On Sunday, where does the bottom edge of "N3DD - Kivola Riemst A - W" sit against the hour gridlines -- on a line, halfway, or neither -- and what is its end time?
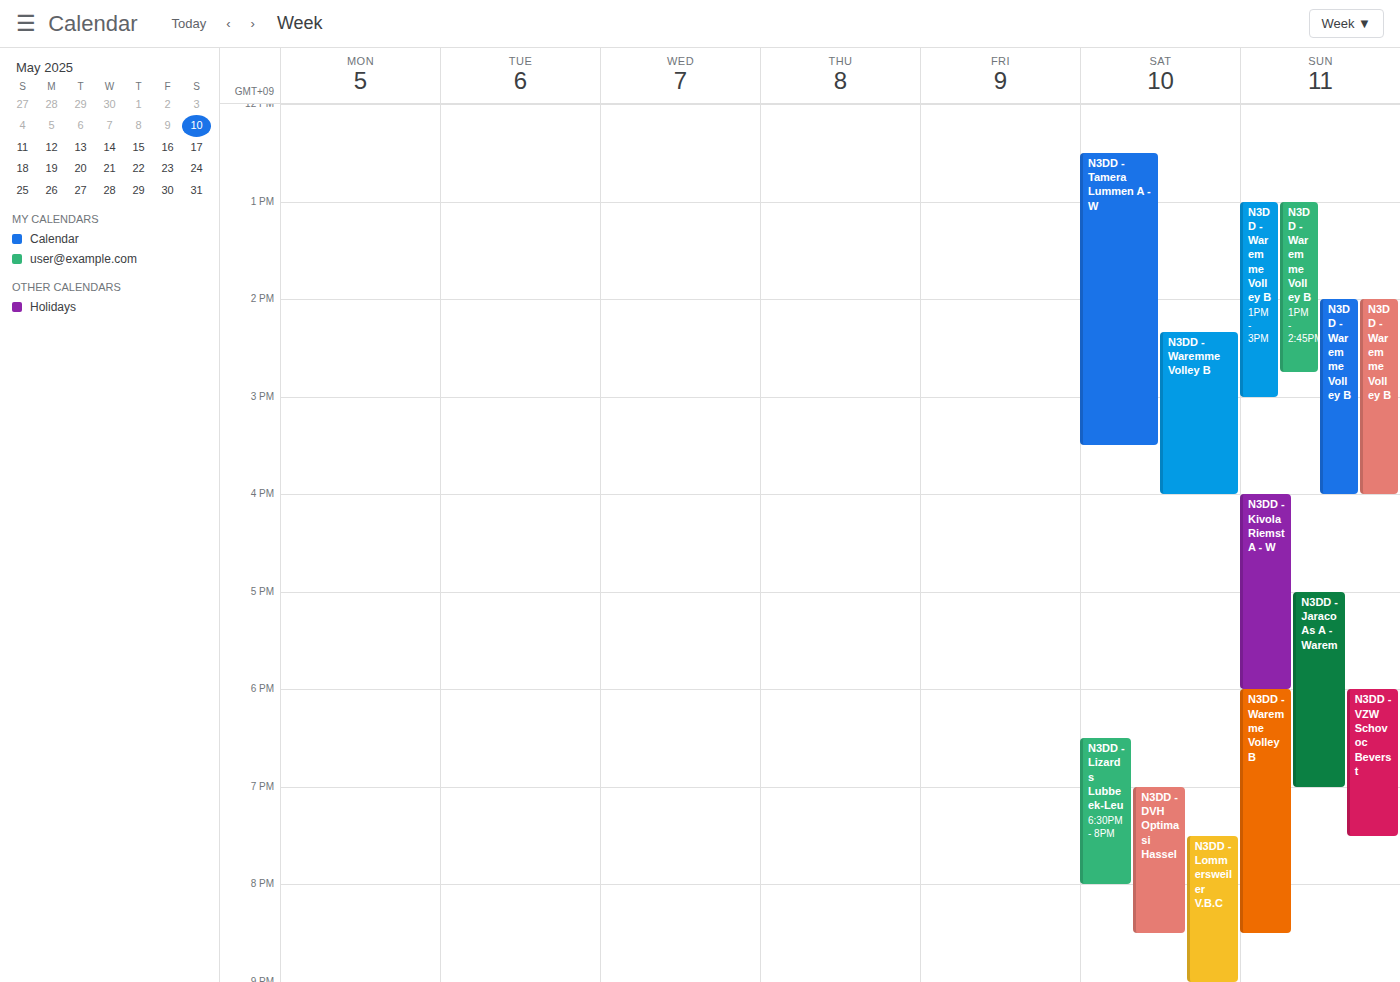
6:00 PM -- exactly on the 6 PM line.